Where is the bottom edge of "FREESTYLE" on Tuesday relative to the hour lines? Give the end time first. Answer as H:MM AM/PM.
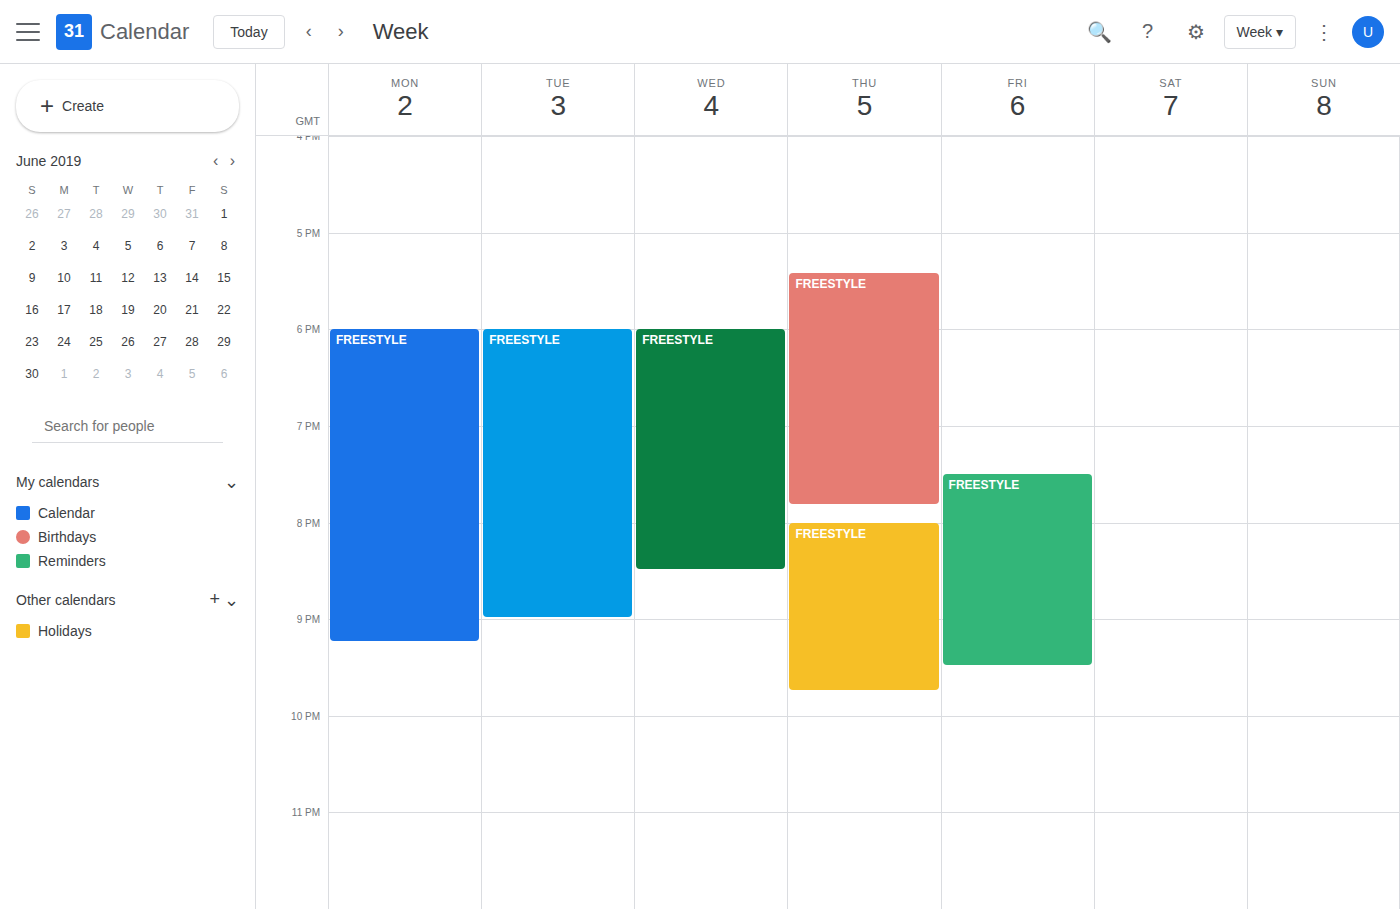
9:00 PM -- exactly on the 9 PM line.